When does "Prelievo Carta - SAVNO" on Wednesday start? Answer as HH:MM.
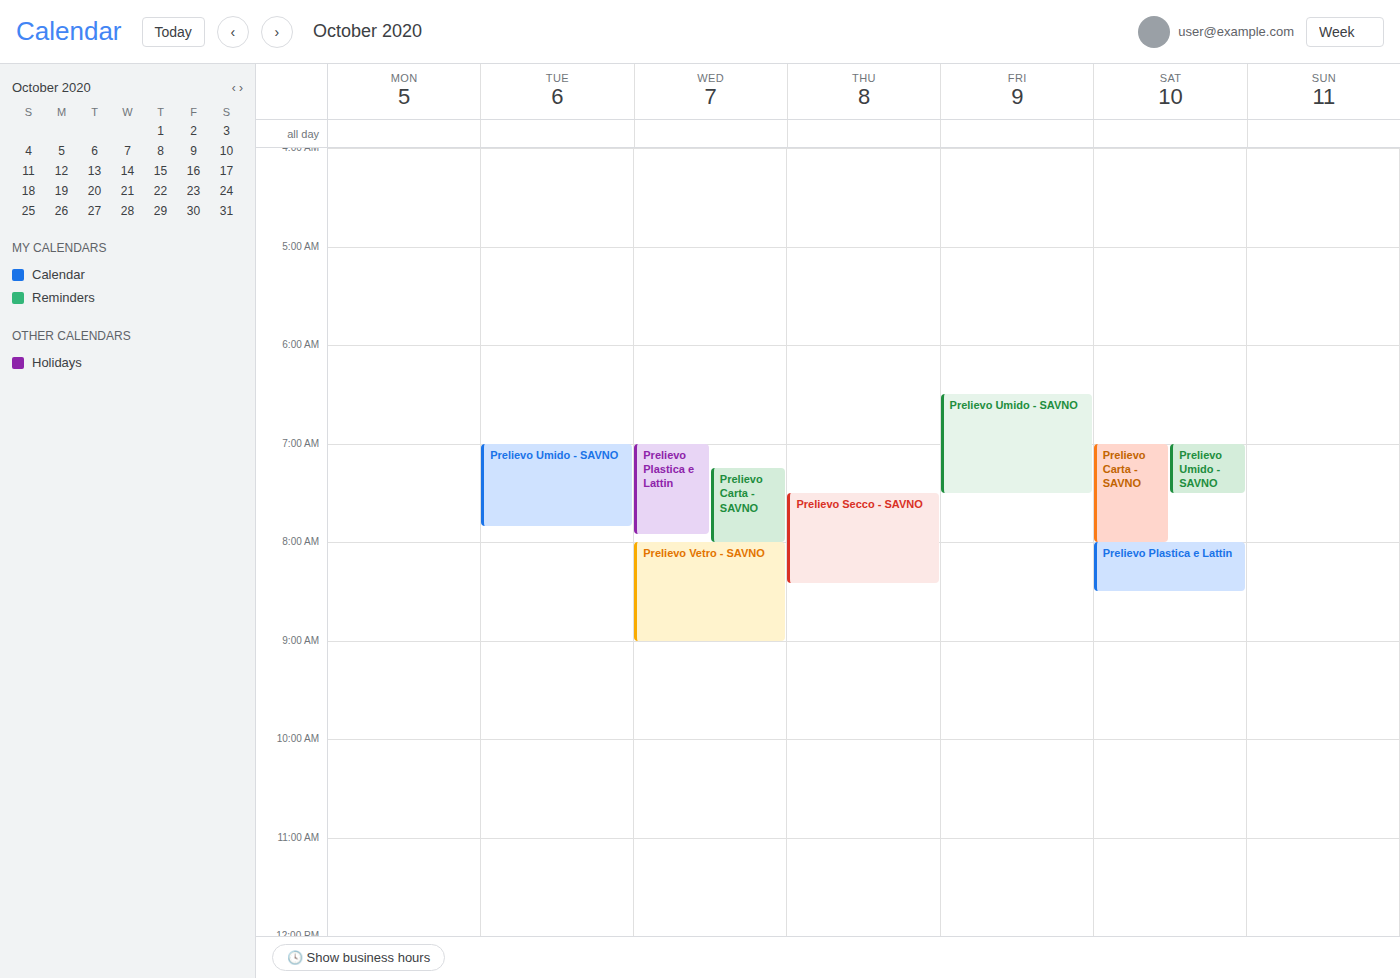
07:15